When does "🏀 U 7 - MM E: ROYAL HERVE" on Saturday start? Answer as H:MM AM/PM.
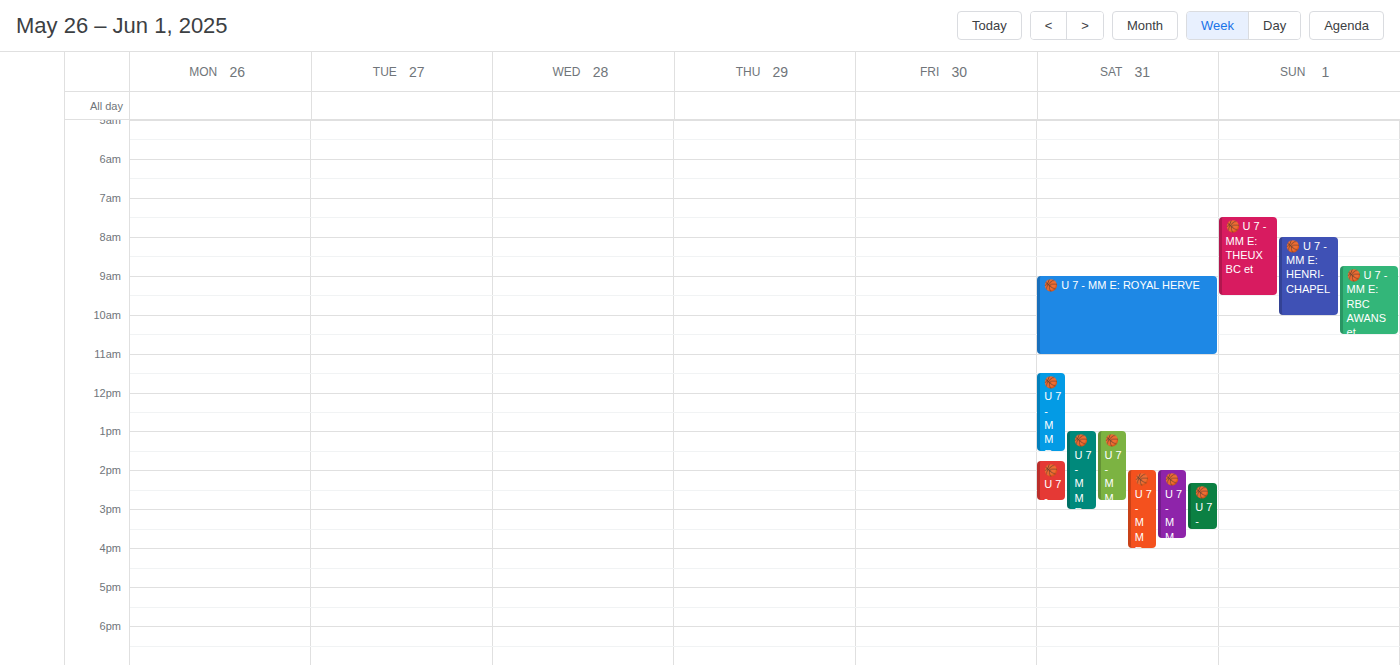
9:00 AM